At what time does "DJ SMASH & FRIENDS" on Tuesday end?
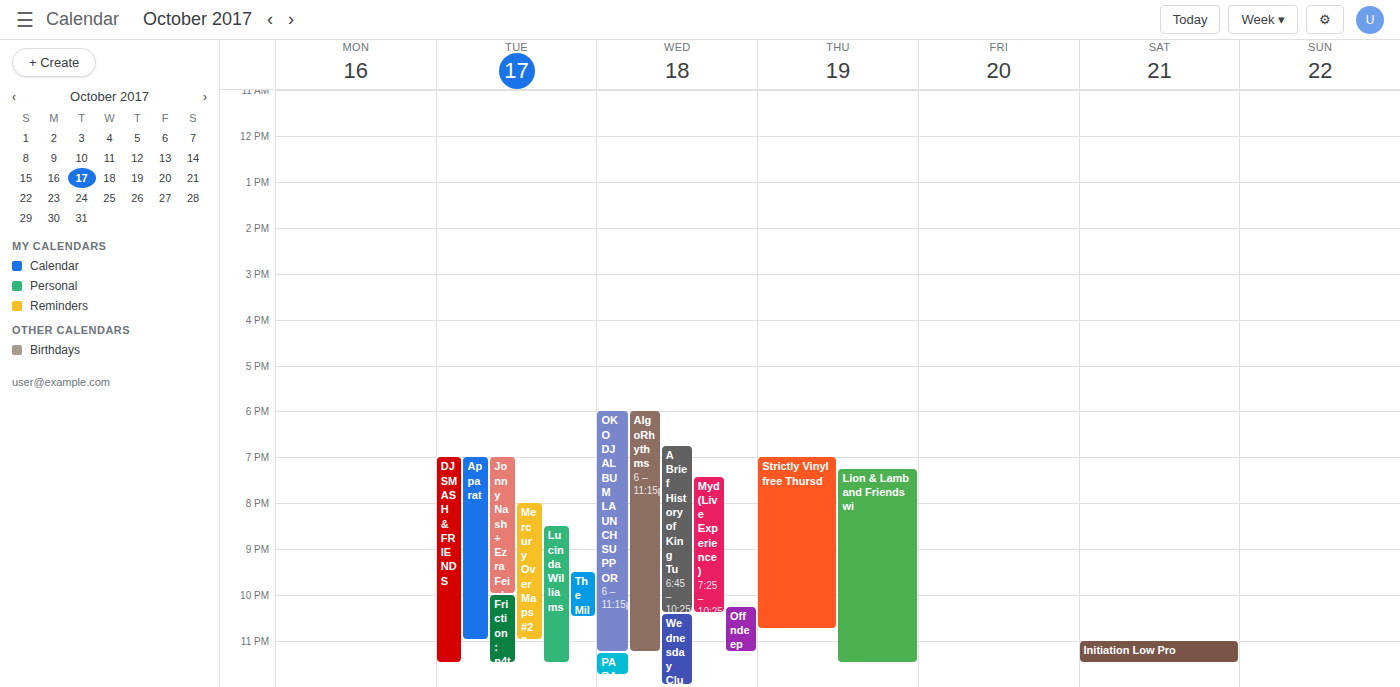
11:30 PM